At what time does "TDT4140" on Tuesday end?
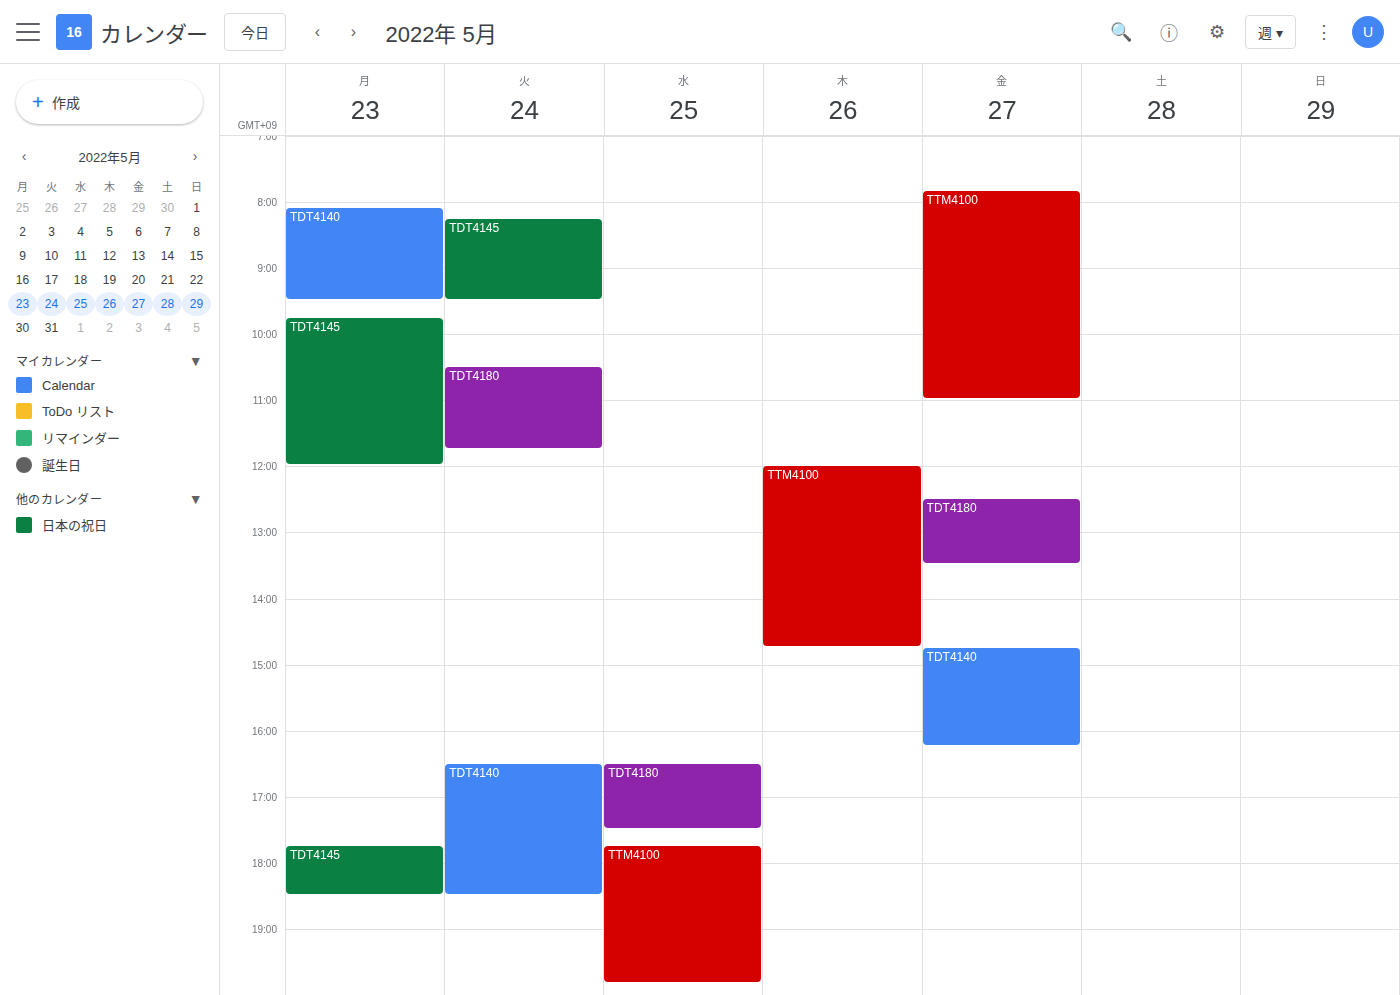
6:30 PM